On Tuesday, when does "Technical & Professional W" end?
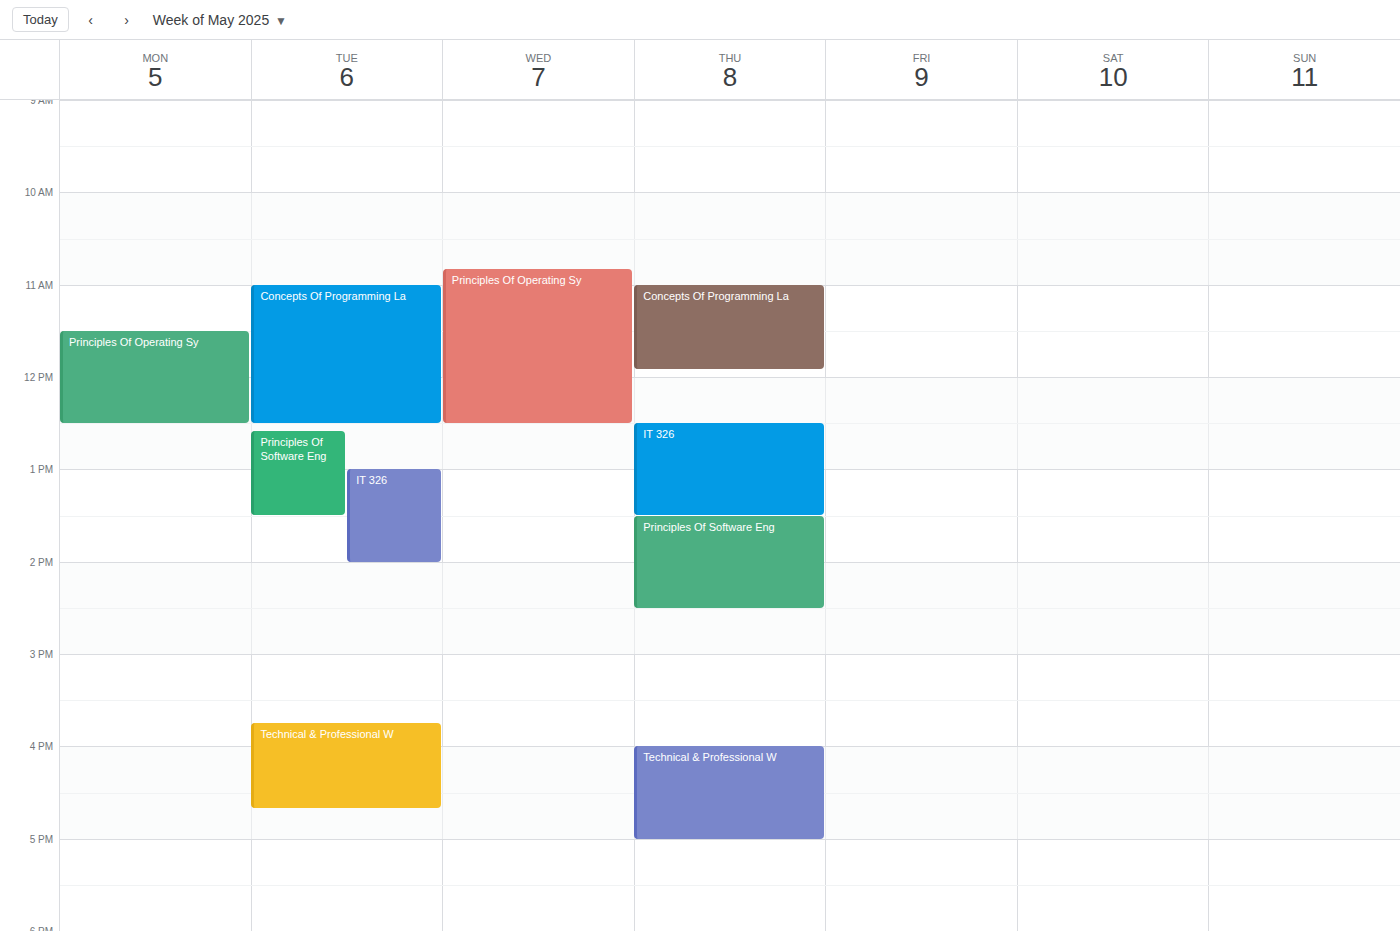
4:40 PM